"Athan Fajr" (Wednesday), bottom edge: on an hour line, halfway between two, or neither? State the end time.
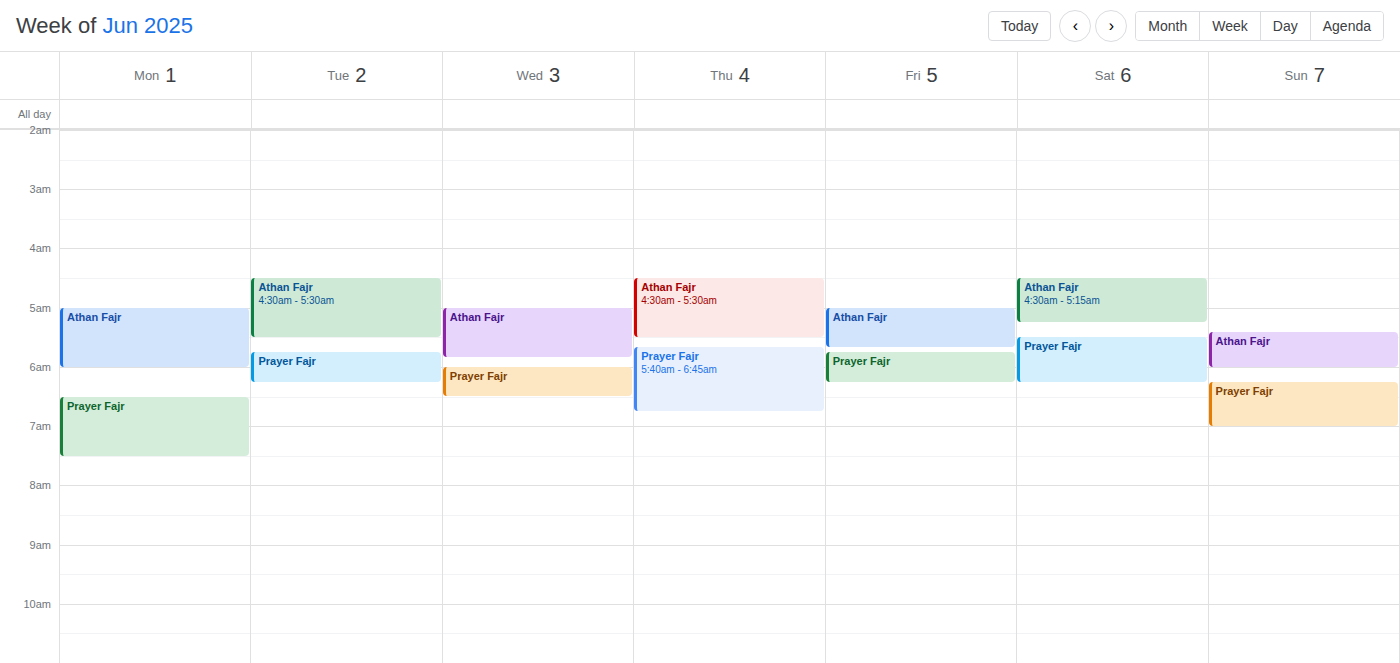
5:50 AM -- neither: 50 minutes below the 5 AM line and 10 minutes above the 6 AM line.